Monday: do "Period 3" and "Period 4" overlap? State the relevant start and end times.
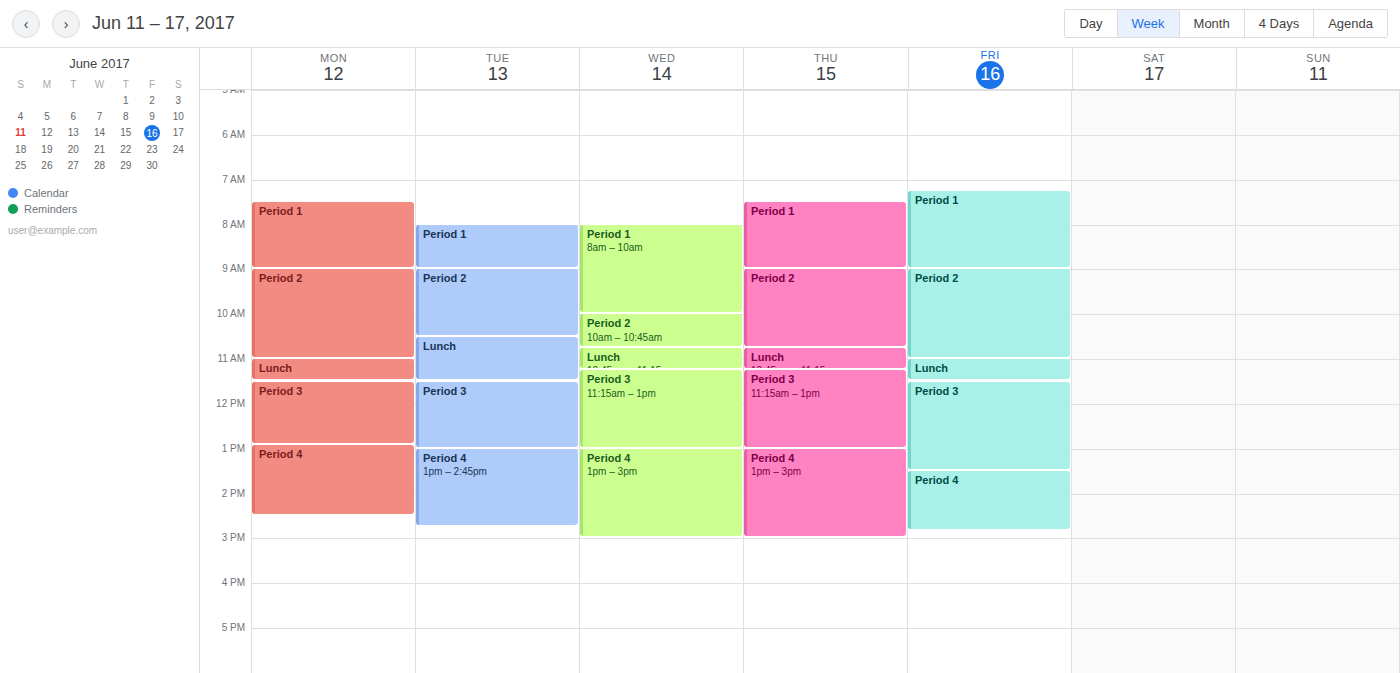
"Period 3" ends at 12:55 PM, exactly when "Period 4" starts -- they touch but do not overlap.